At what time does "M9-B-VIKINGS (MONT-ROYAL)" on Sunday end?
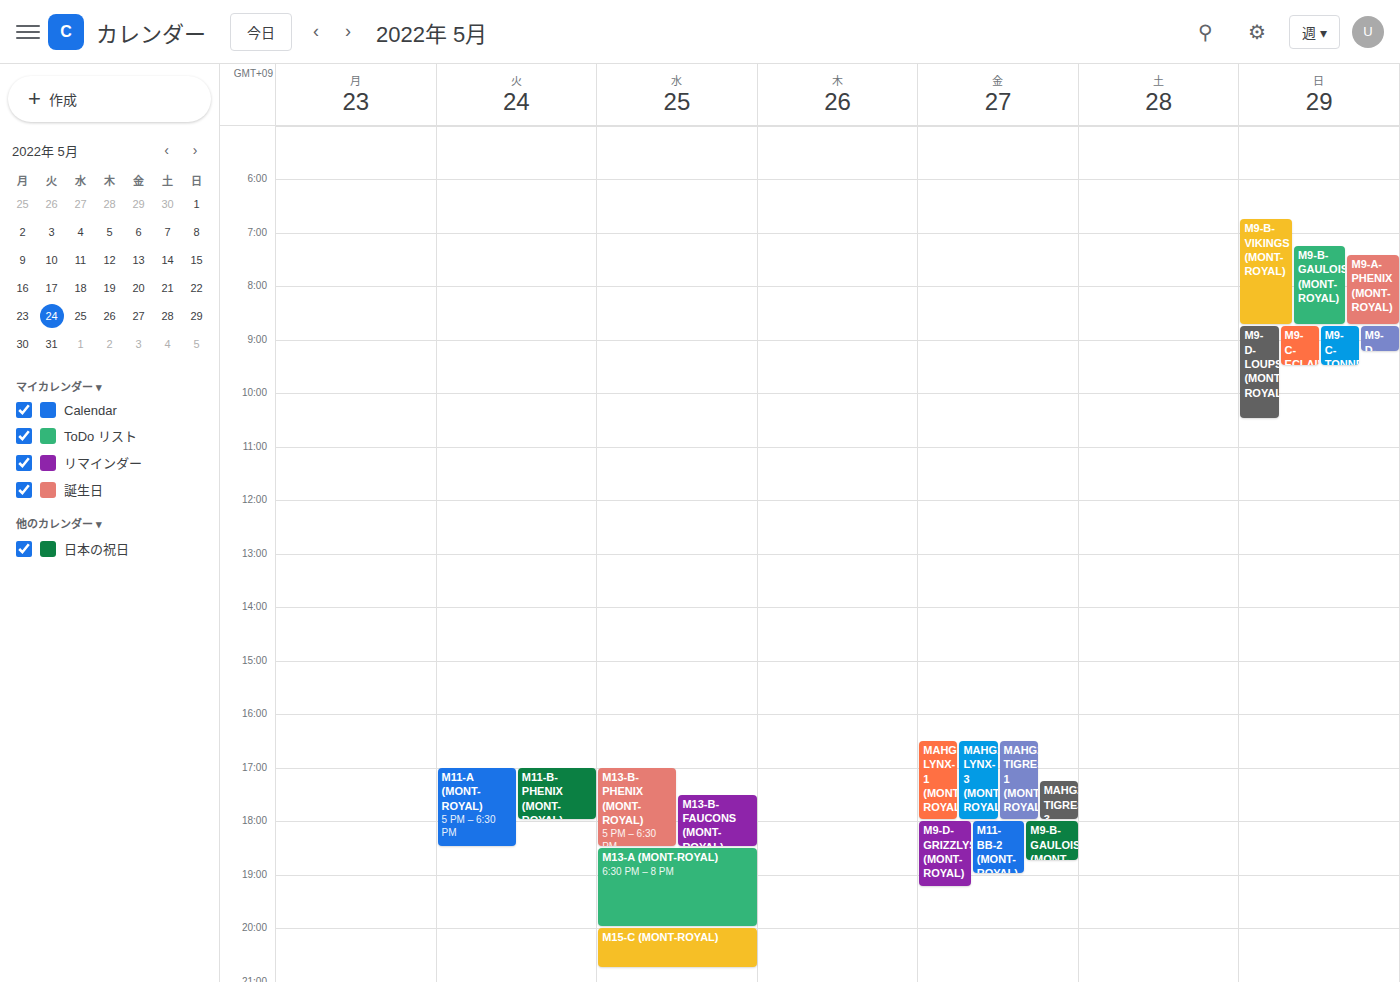
8:45 AM